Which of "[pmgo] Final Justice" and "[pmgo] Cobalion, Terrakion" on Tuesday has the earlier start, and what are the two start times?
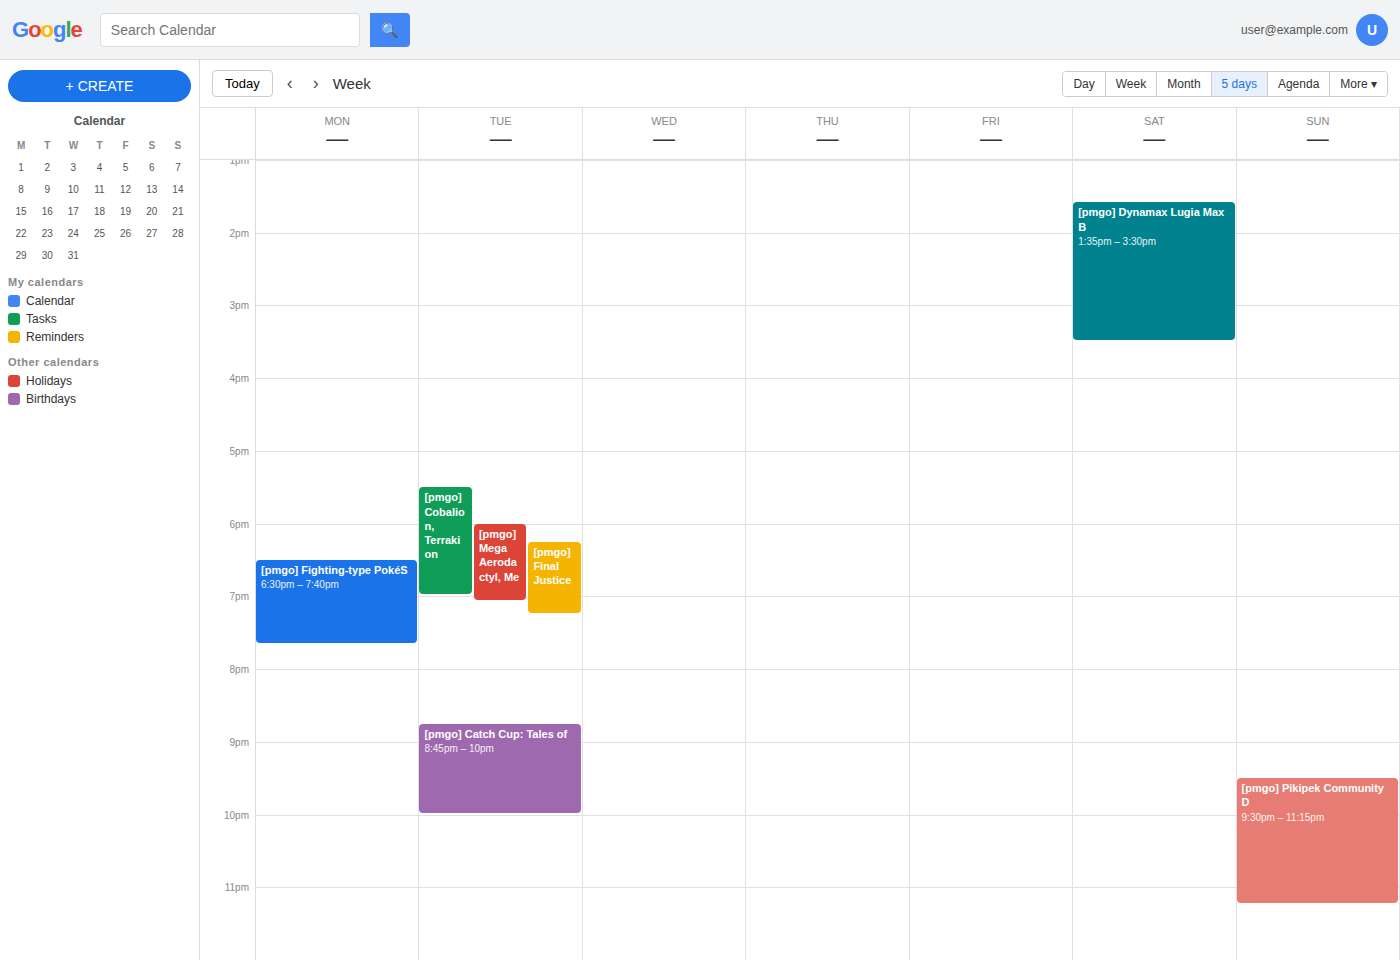
"[pmgo] Cobalion, Terrakion" 5:30 PM; "[pmgo] Final Justice" 6:15 PM.